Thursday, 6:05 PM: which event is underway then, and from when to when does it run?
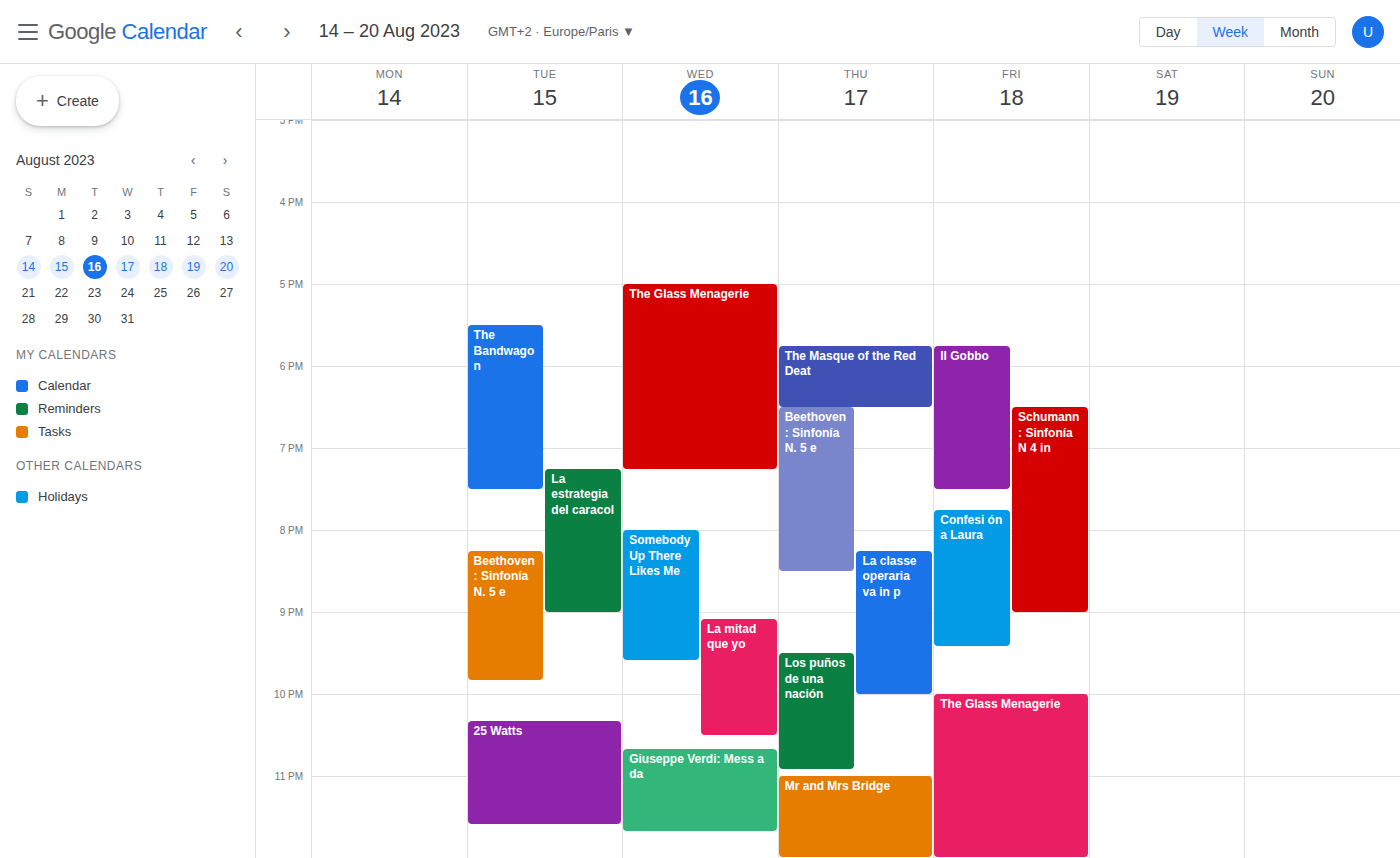
"The Masque of the Red Deat", 5:45 PM to 6:30 PM